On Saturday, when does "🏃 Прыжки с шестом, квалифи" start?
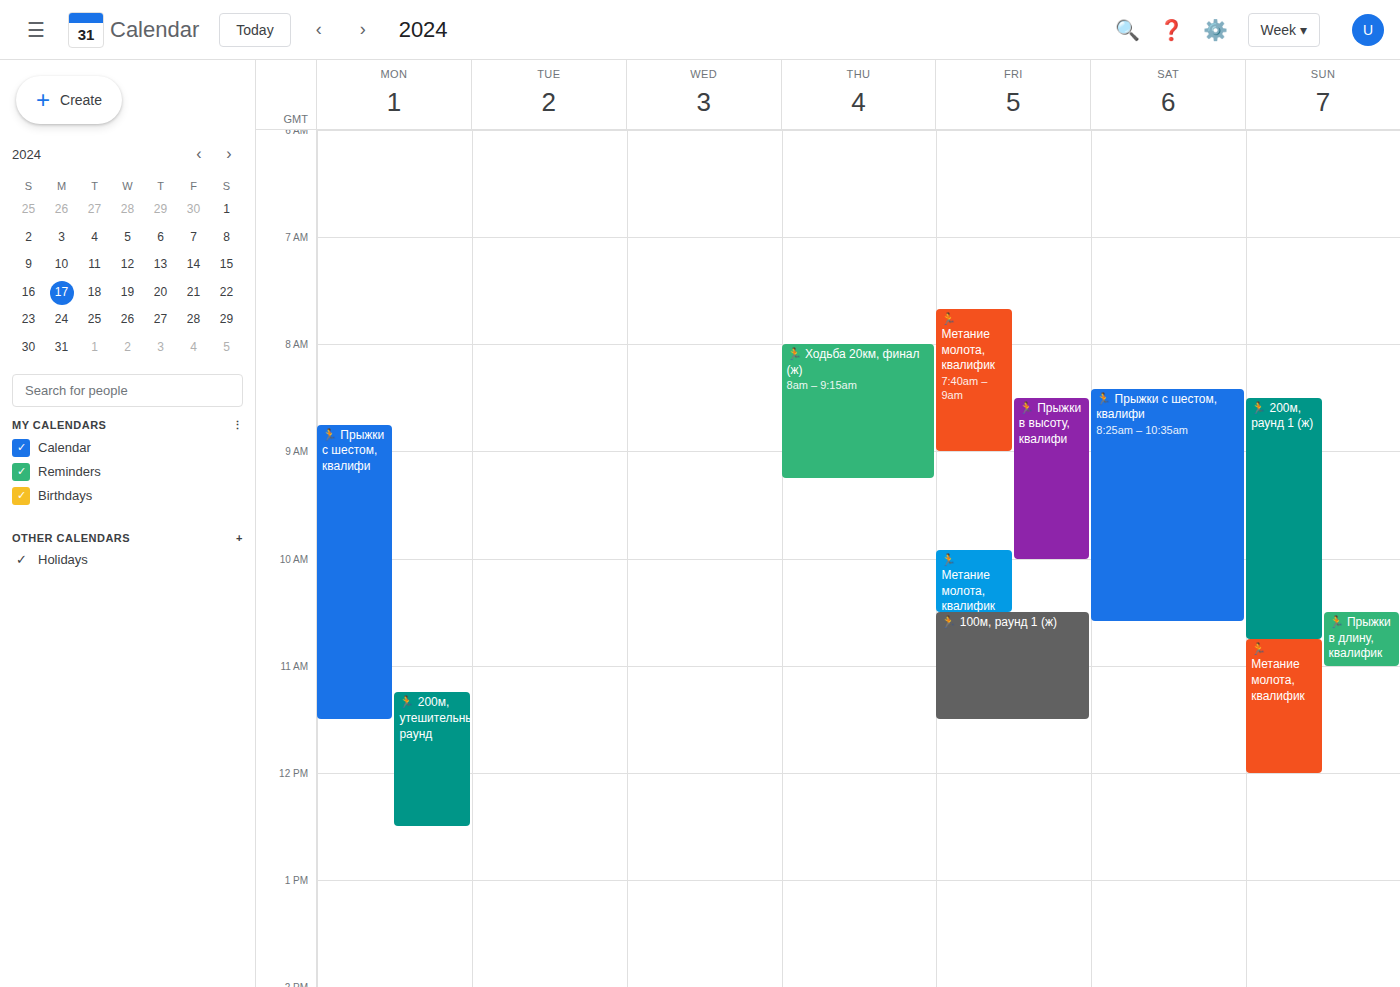
8:25 AM